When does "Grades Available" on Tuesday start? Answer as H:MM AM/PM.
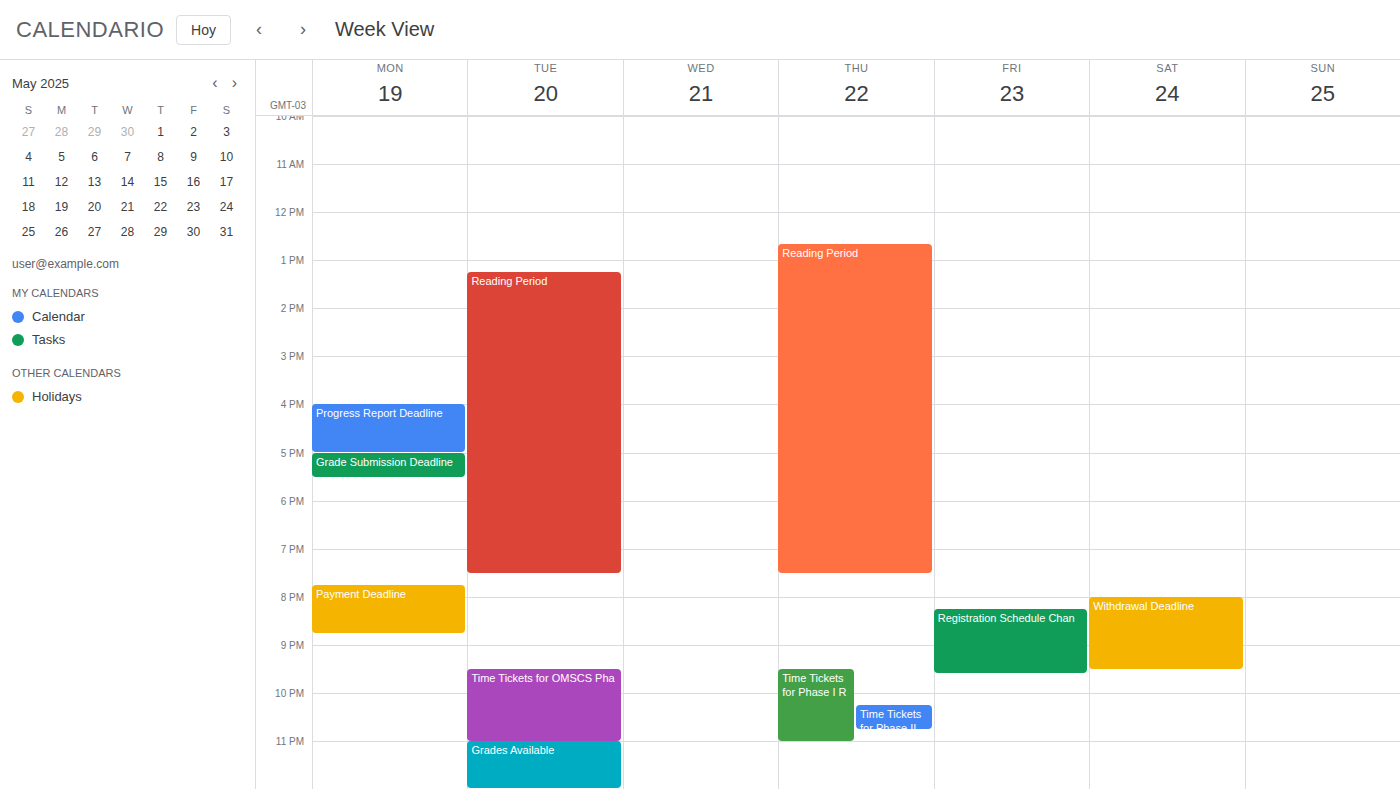
11:00 PM